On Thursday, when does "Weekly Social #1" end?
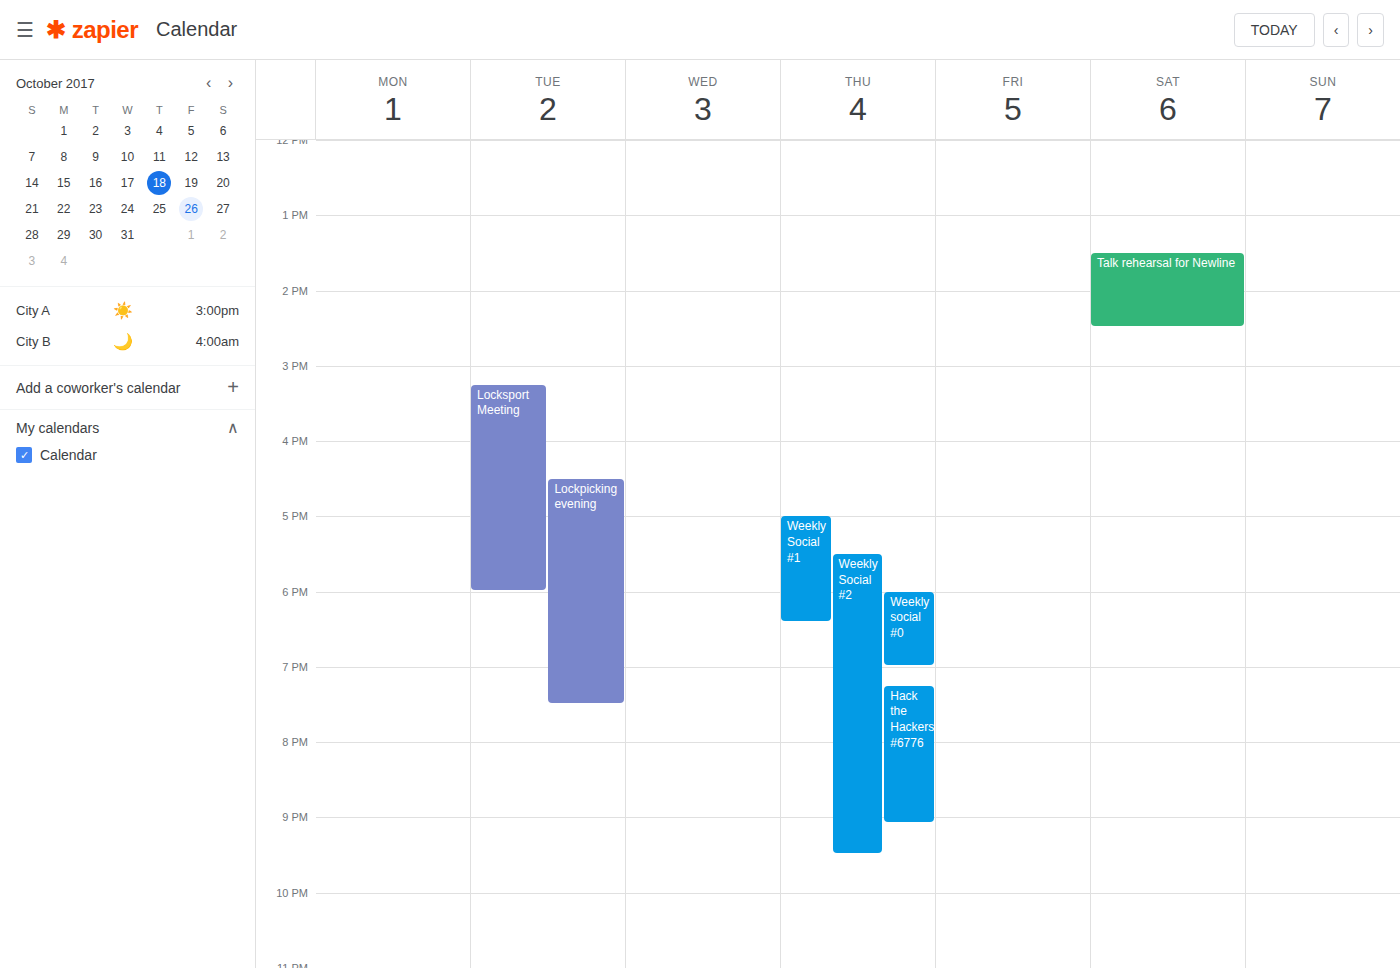
18:25